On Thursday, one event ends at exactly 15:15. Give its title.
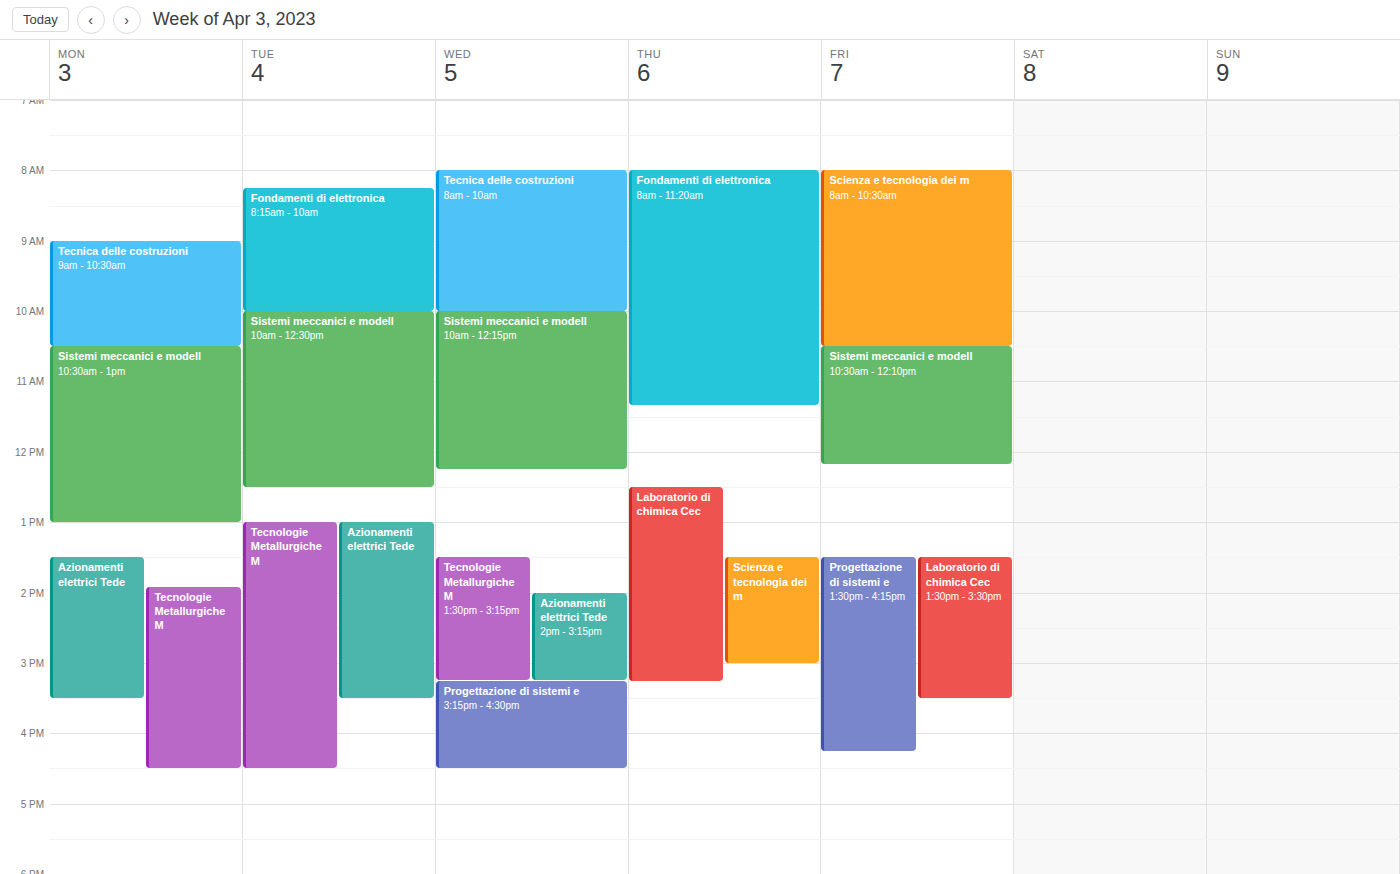
"Laboratorio di chimica Cec"